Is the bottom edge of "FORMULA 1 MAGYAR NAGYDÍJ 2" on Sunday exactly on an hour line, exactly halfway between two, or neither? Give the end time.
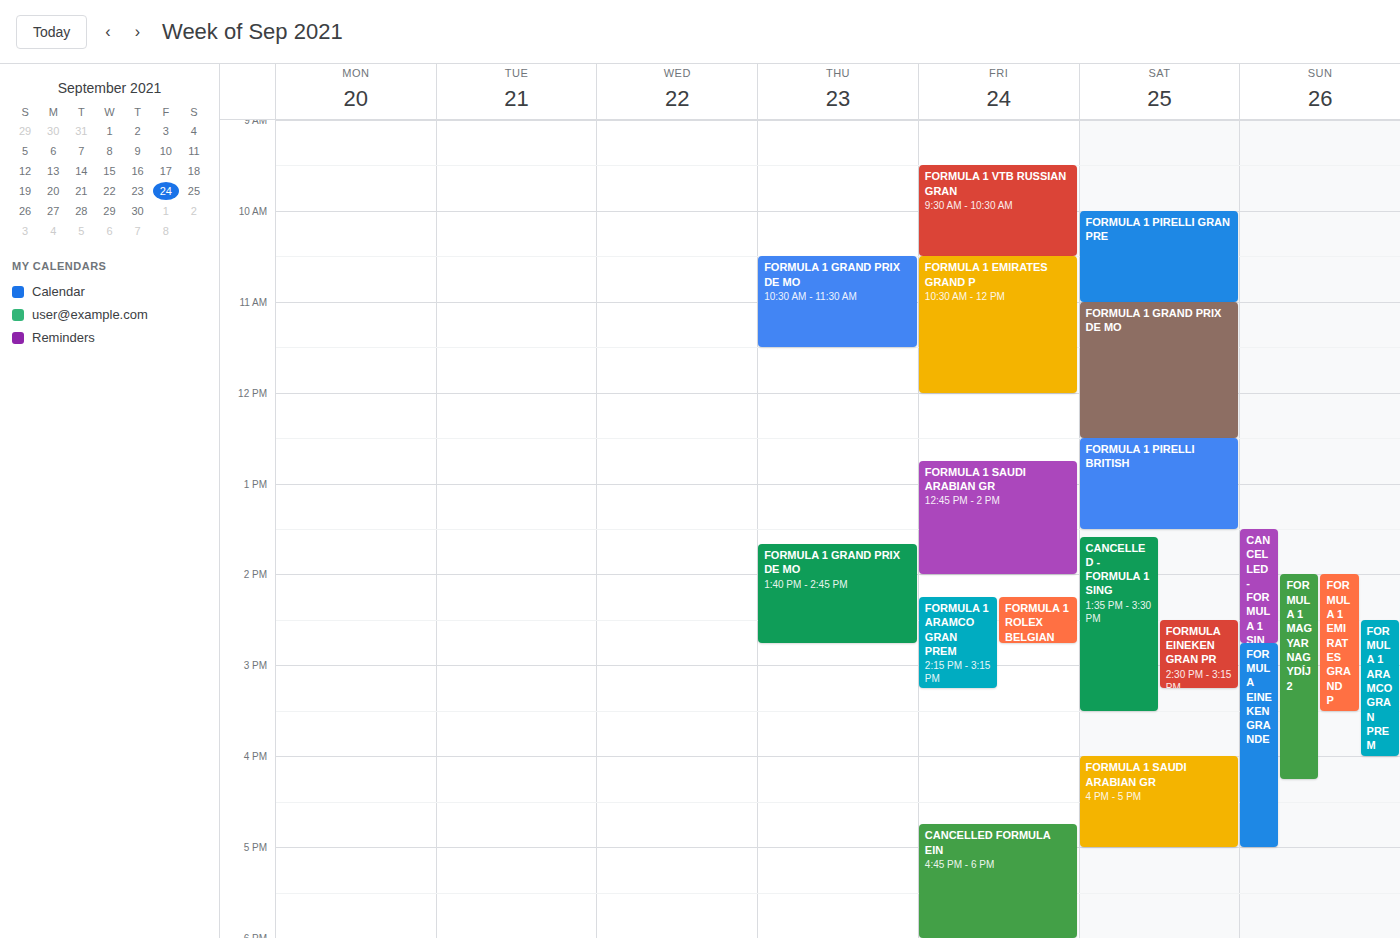
16:15 -- neither: a quarter of the way from the 16:00 line to the 17:00 line.